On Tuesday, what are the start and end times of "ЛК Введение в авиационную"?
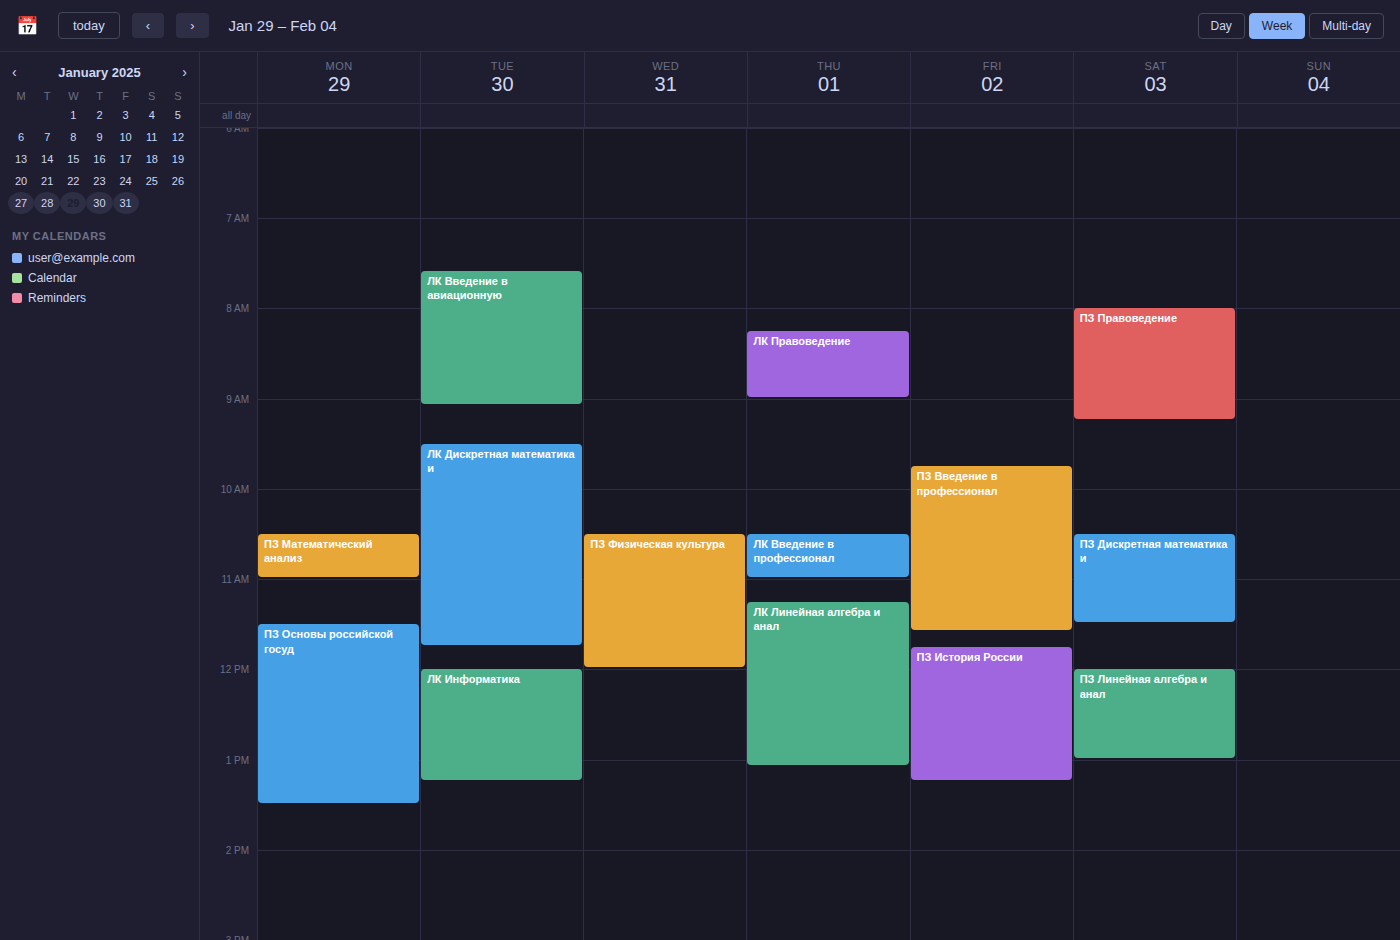
07:35 to 09:05